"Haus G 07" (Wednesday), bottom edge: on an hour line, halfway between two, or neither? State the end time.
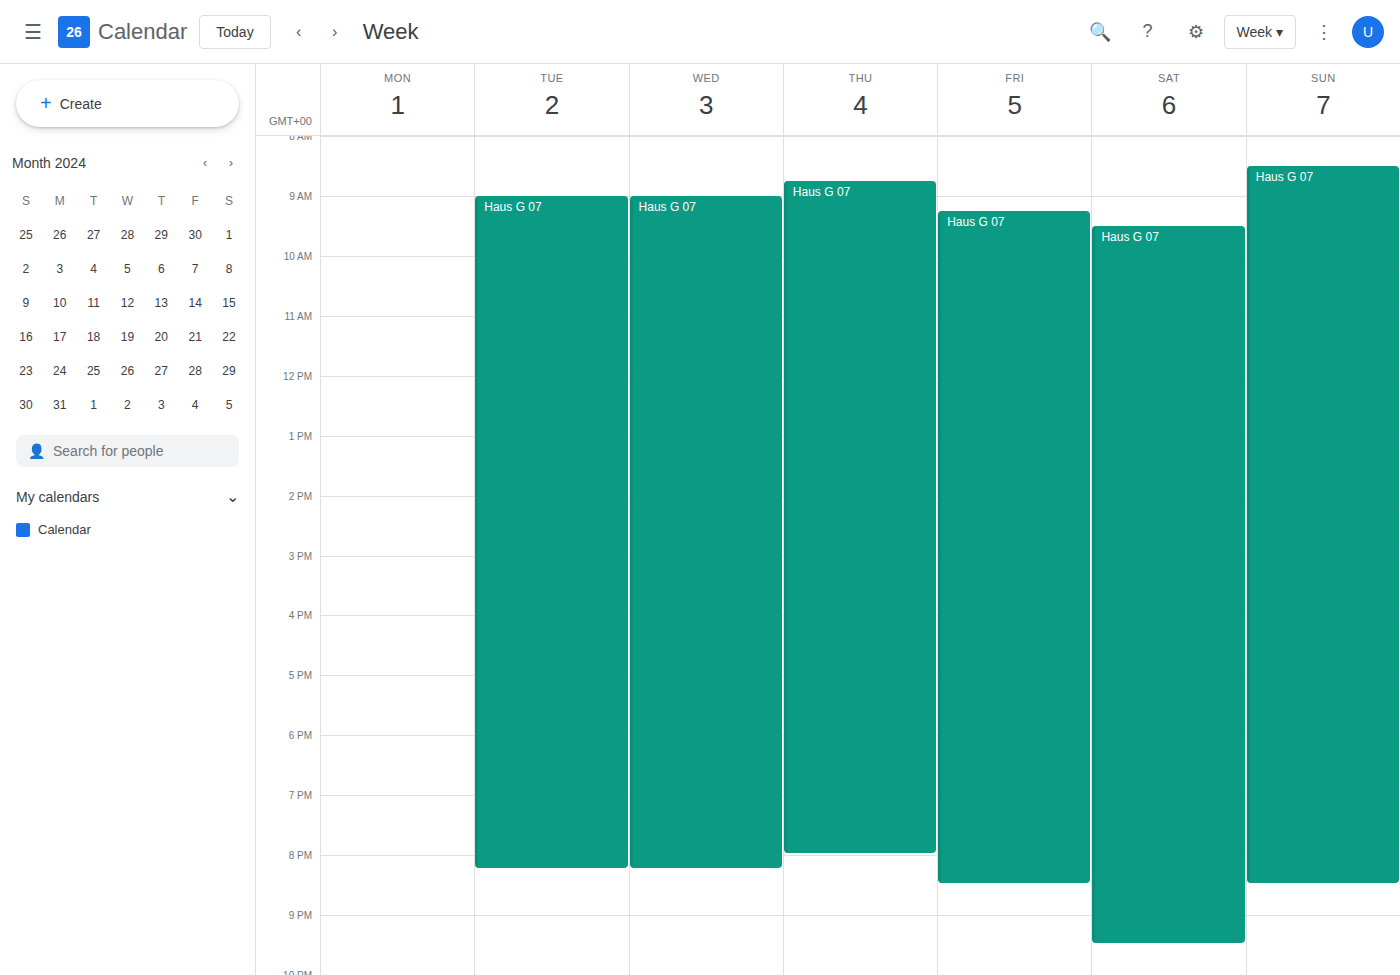
8:15 PM -- neither: a quarter of the way from the 8 PM line to the 9 PM line.